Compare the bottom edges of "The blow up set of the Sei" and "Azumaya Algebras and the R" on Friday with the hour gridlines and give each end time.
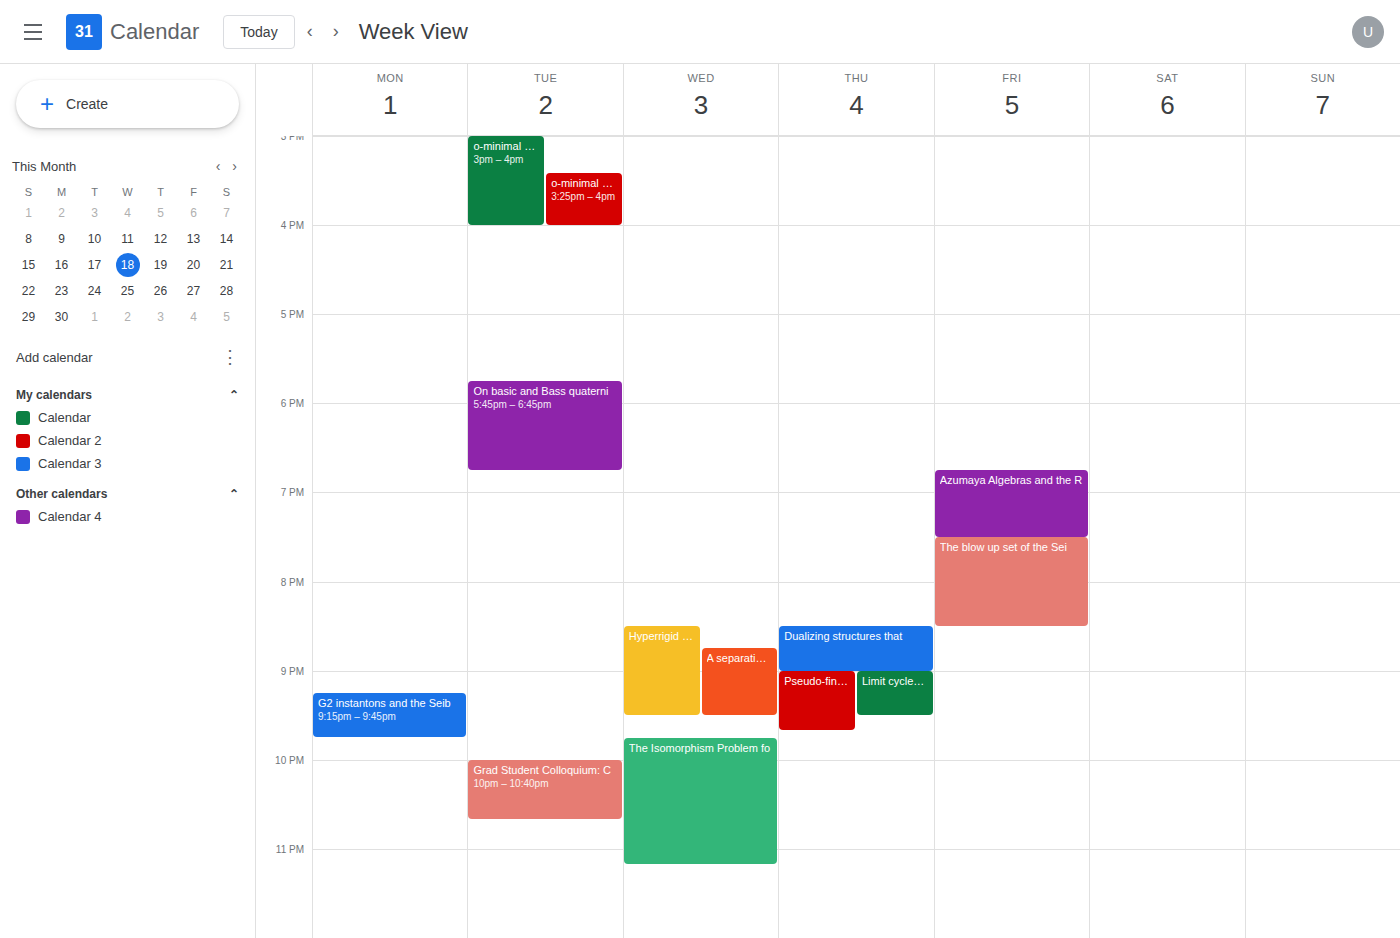
"The blow up set of the Sei": 8:30 PM, halfway between the 8 PM and 9 PM lines. "Azumaya Algebras and the R": 7:30 PM, halfway between the 7 PM and 8 PM lines.